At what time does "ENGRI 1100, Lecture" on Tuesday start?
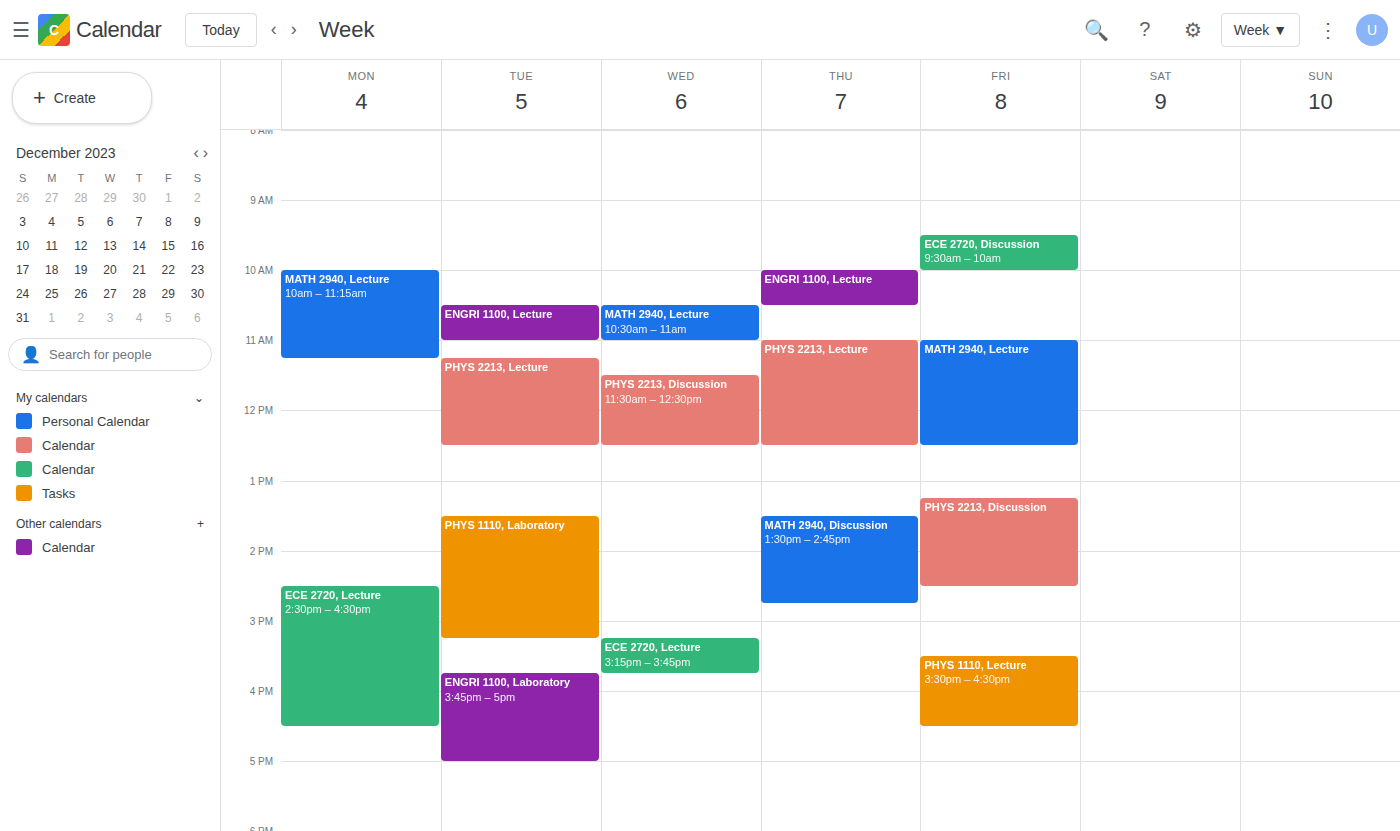
10:30 AM